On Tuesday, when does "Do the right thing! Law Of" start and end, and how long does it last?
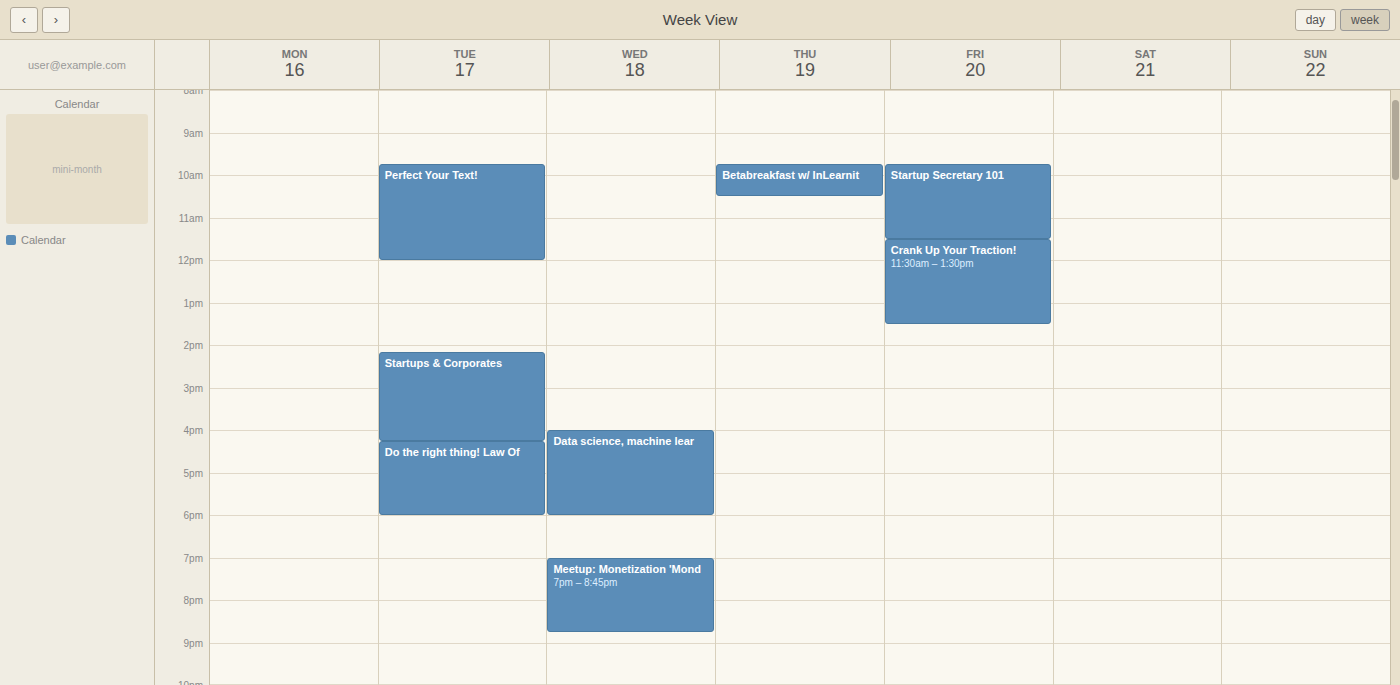
4:15 PM to 6:00 PM, 1 hour 45 minutes